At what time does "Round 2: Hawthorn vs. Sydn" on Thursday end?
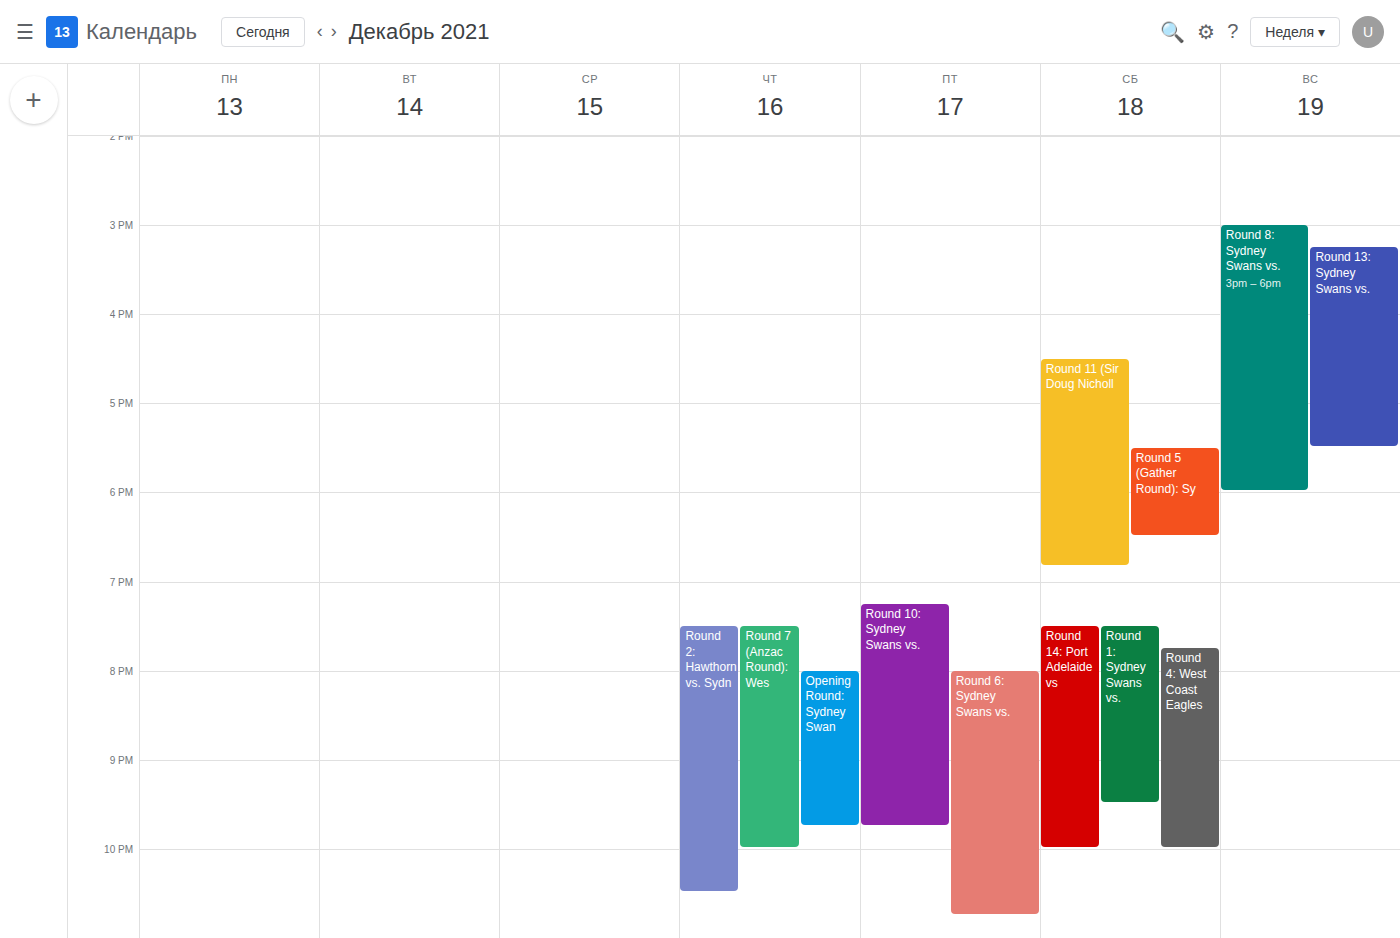
10:30 PM